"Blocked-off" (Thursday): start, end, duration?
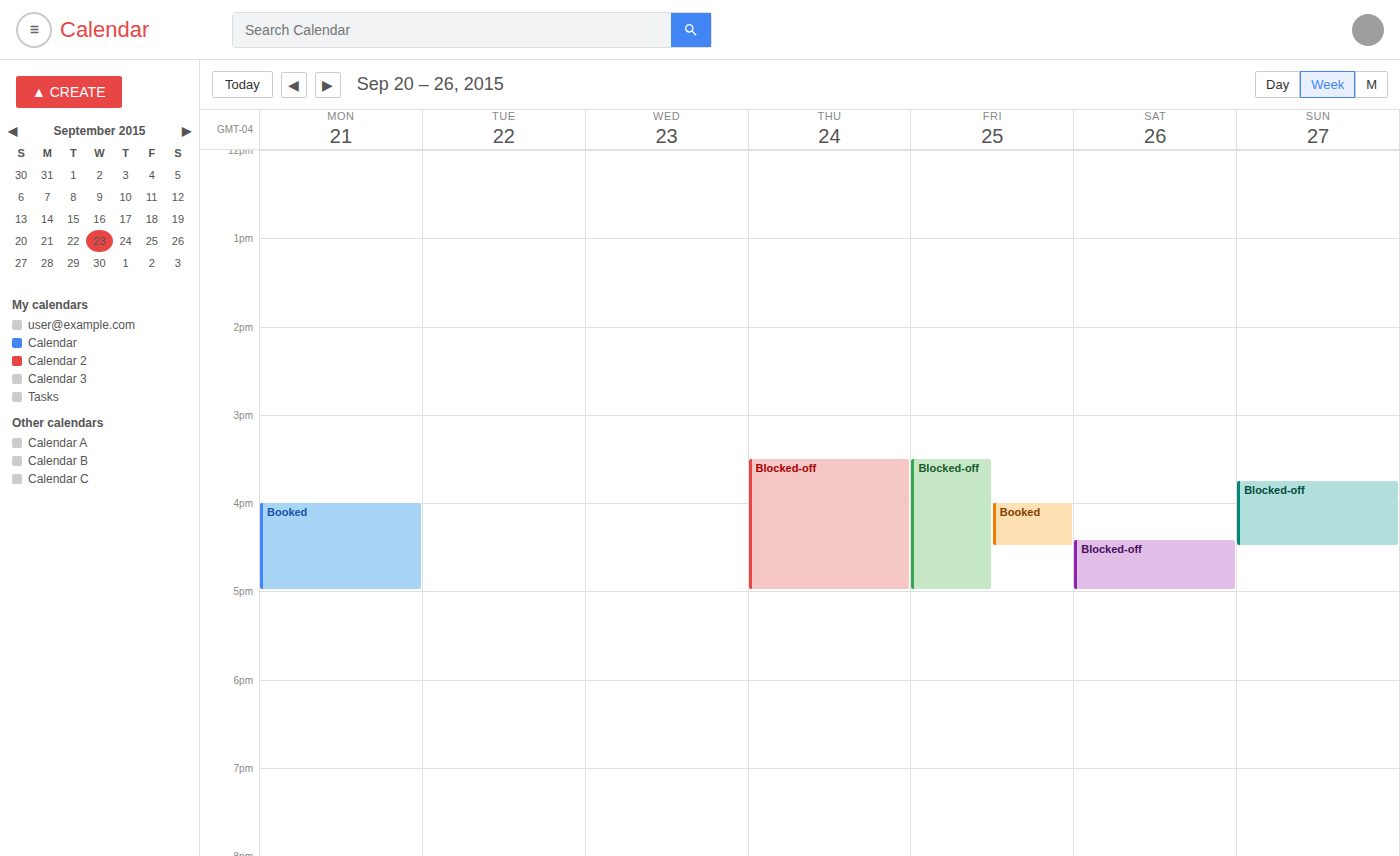
3:30 PM to 5:00 PM, 1 hour 30 minutes